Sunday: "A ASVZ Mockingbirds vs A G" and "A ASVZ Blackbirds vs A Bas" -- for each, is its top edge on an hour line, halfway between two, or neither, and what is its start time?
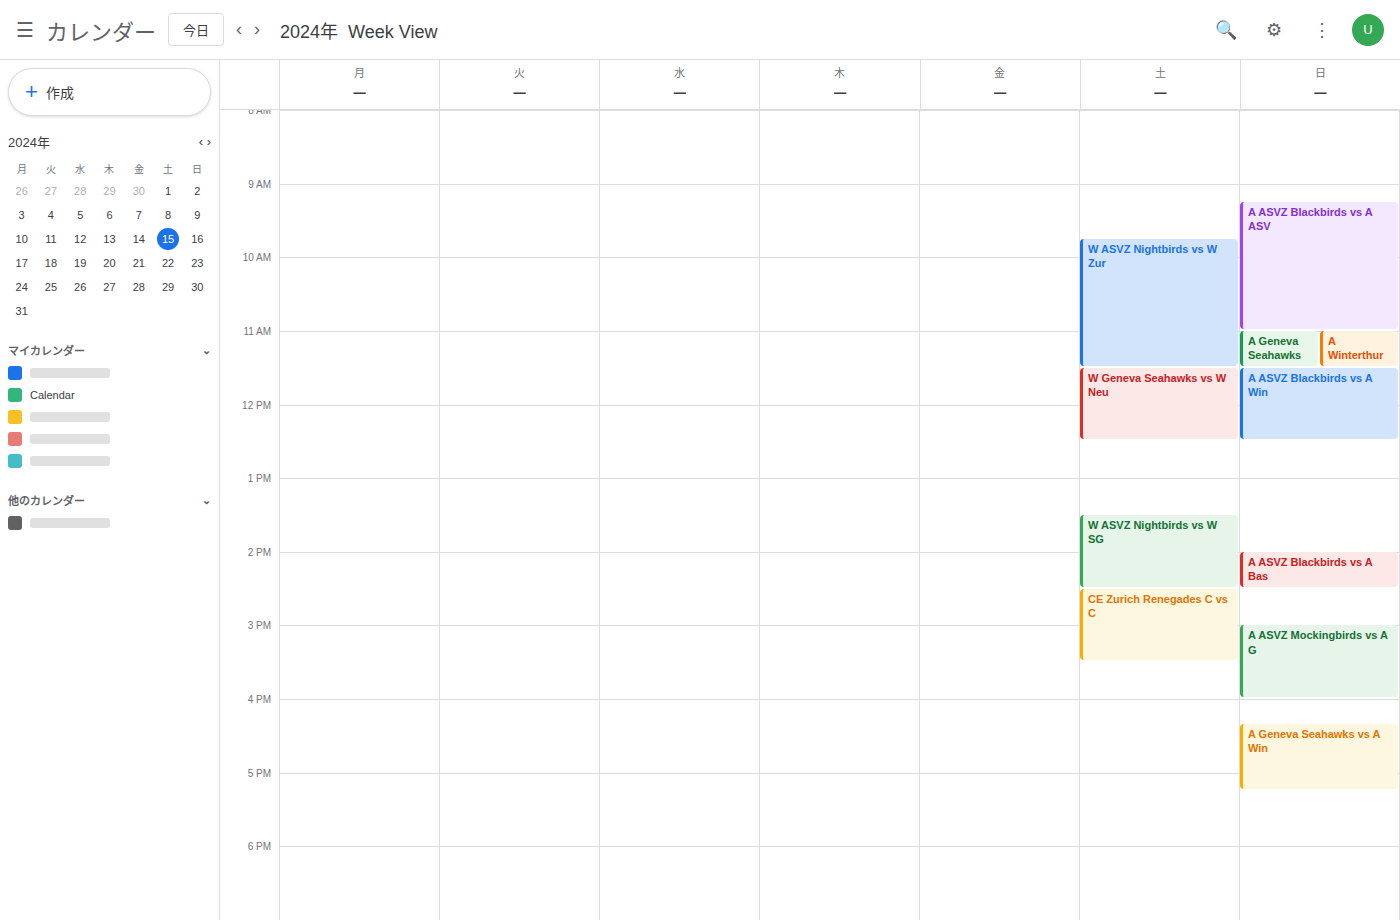
"A ASVZ Mockingbirds vs A G": 3:00 PM, exactly on the 3 PM line. "A ASVZ Blackbirds vs A Bas": 2:00 PM, exactly on the 2 PM line.